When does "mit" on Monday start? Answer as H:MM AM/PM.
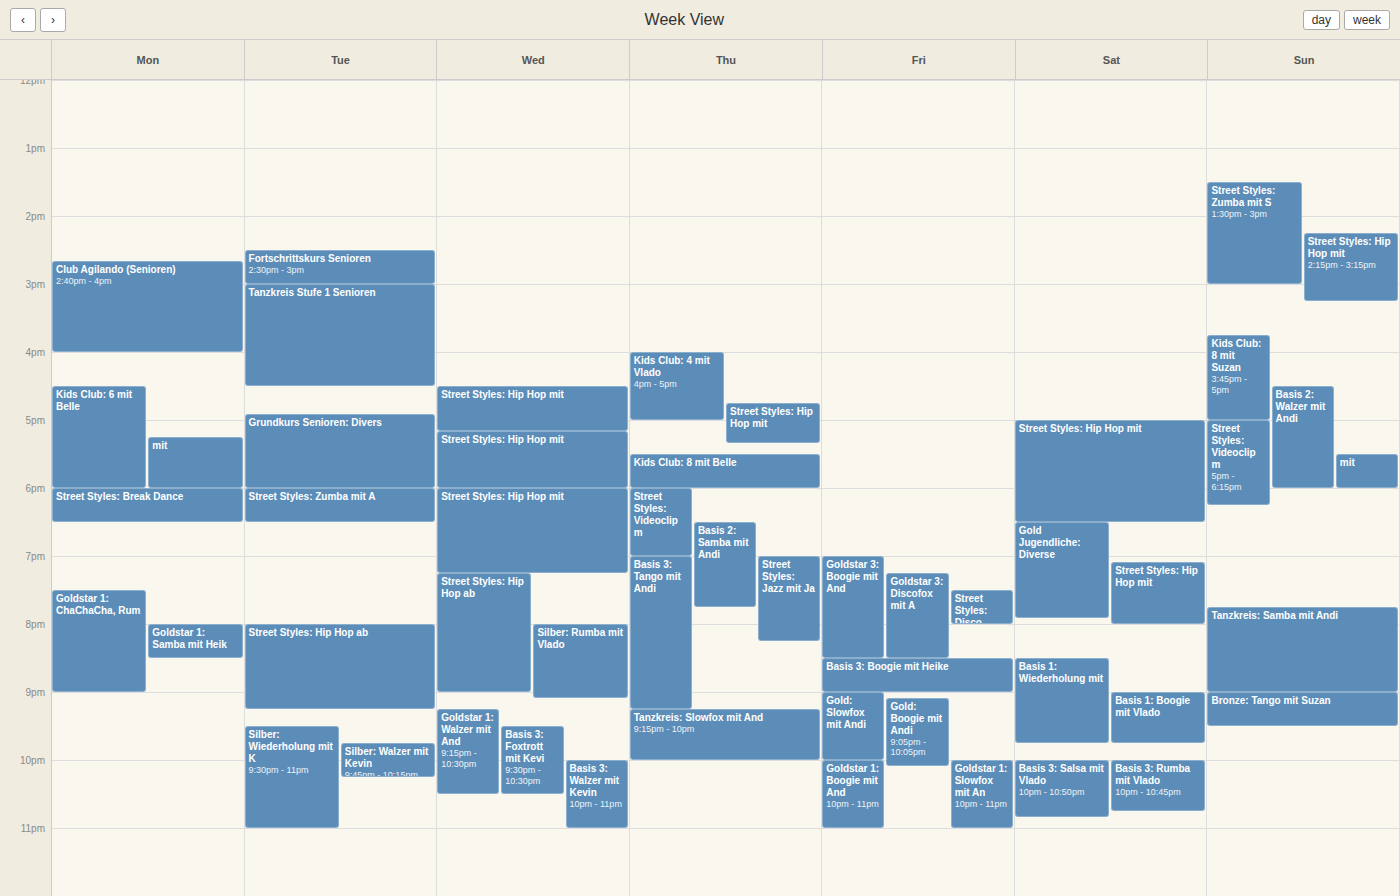
5:15 PM